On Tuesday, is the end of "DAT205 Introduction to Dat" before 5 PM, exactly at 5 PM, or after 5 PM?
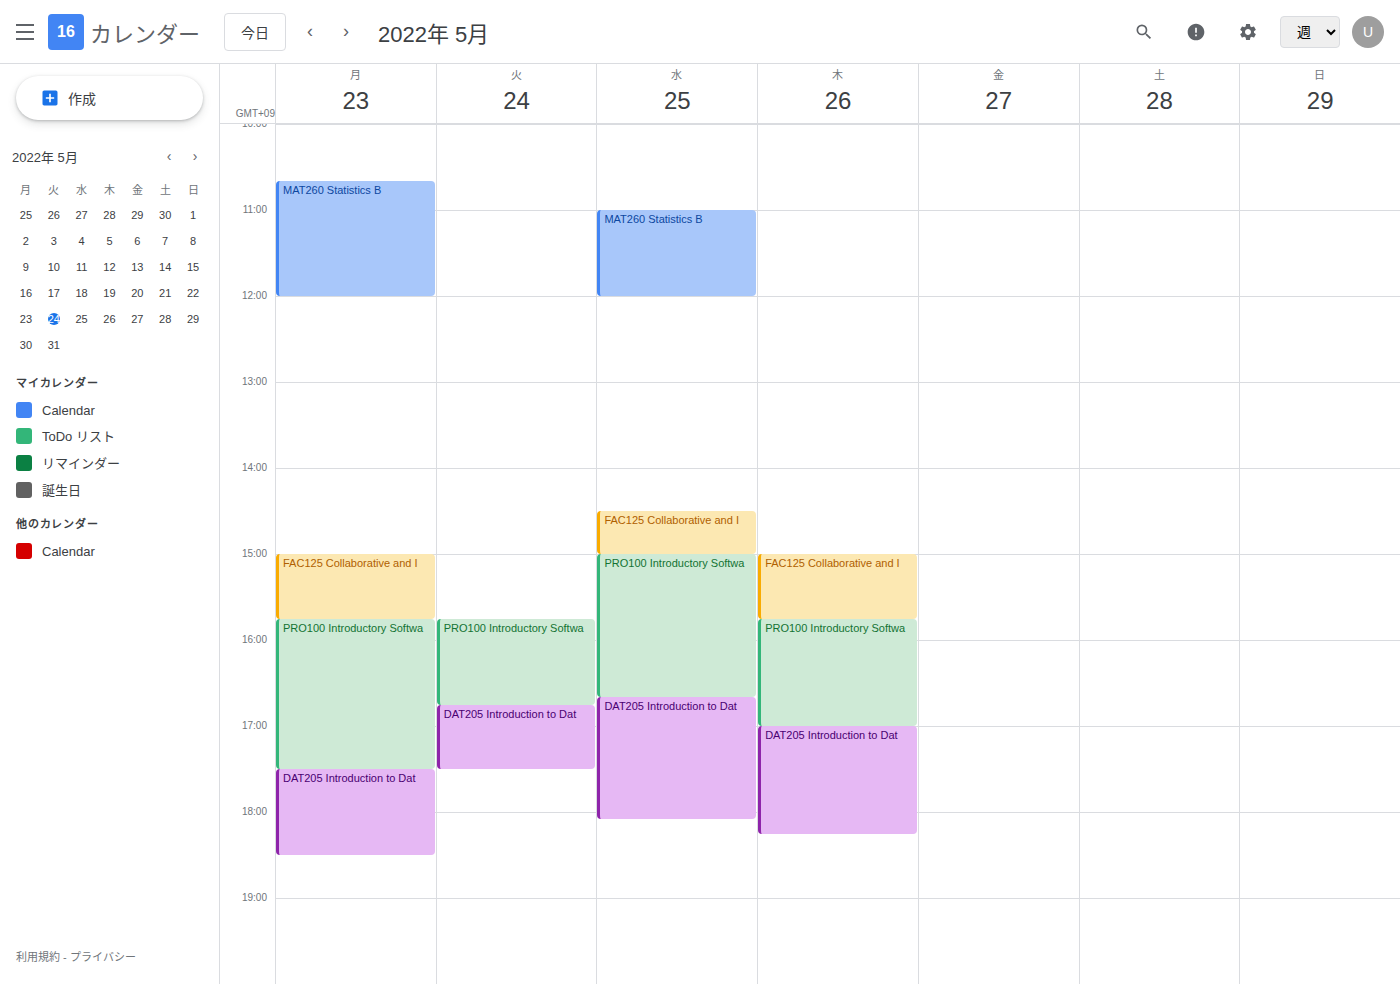
5:30 PM -- after 5 PM, 30 minutes below the 5 PM line.